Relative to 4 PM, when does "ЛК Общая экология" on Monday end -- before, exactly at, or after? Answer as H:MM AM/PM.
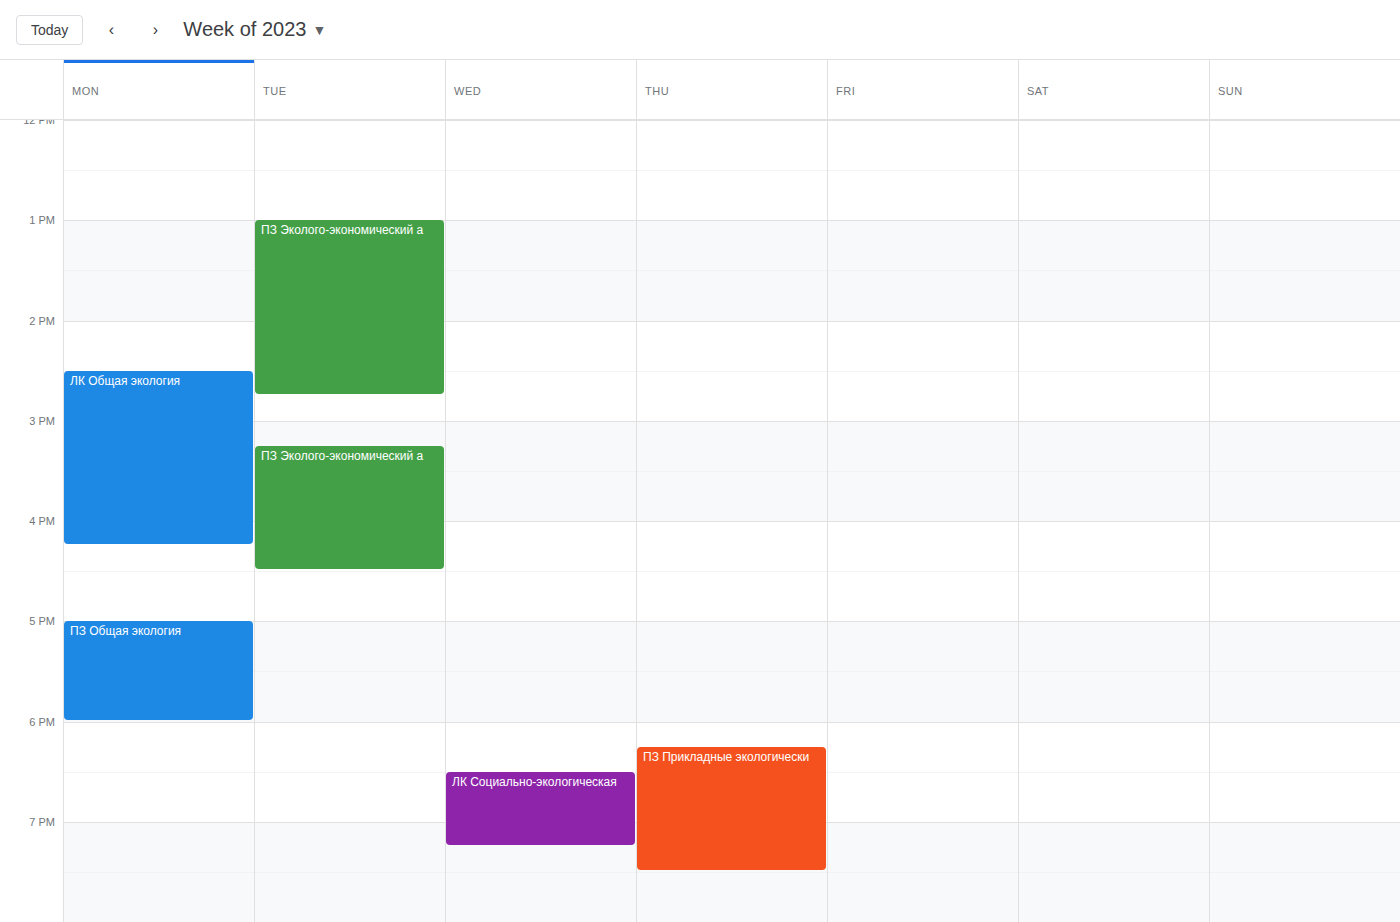
4:15 PM -- after 4 PM, 15 minutes below the 4 PM line.